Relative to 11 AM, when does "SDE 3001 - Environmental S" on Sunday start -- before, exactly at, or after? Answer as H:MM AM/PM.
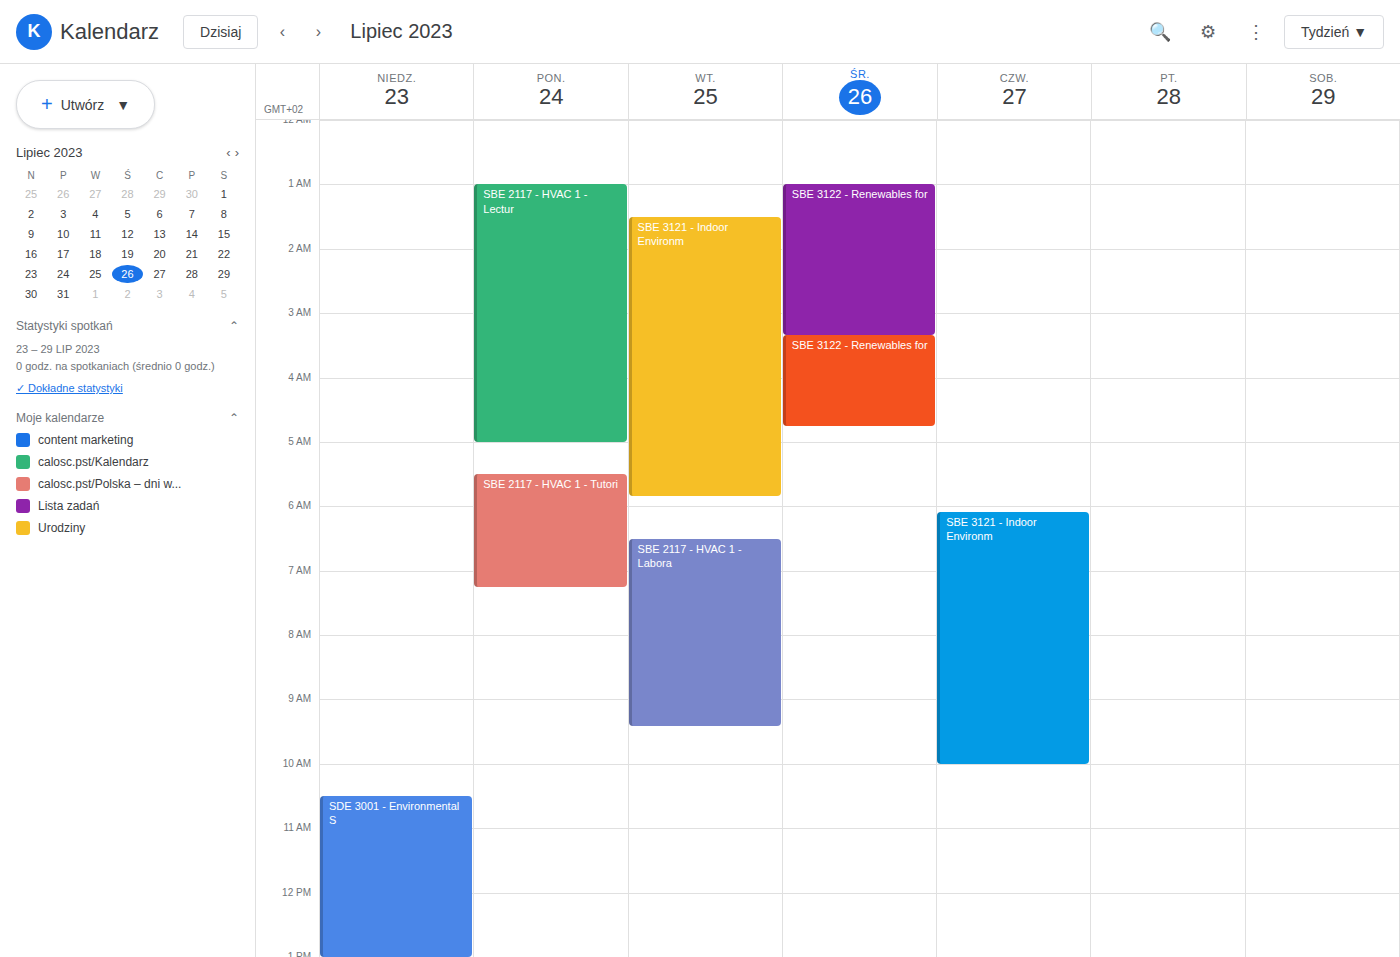
10:30 AM -- before 11 AM, 30 minutes above the 11 AM line.